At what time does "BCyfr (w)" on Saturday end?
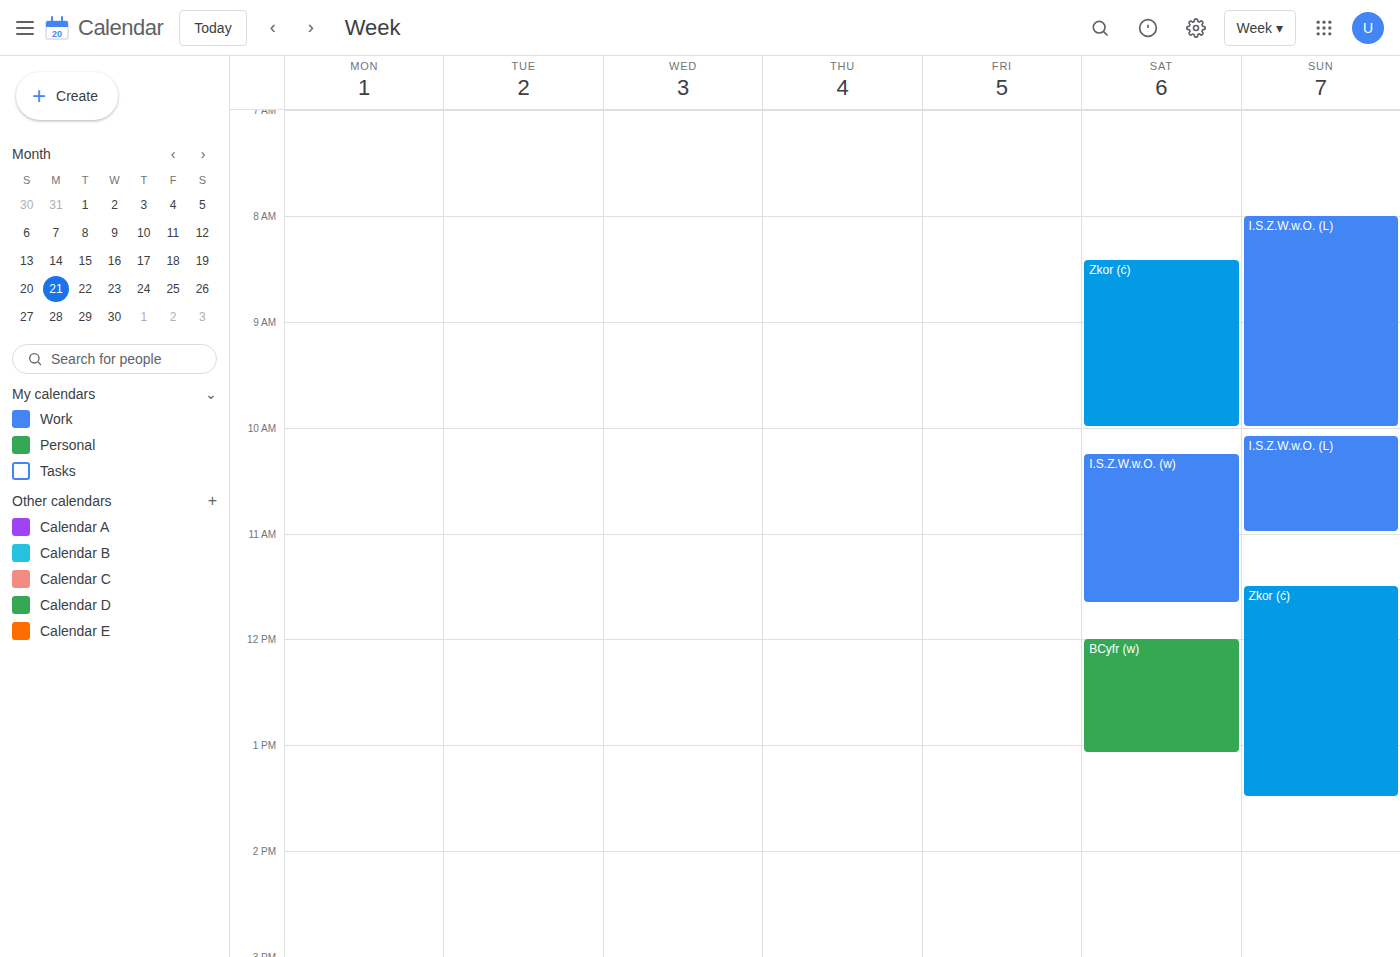
1:05 PM